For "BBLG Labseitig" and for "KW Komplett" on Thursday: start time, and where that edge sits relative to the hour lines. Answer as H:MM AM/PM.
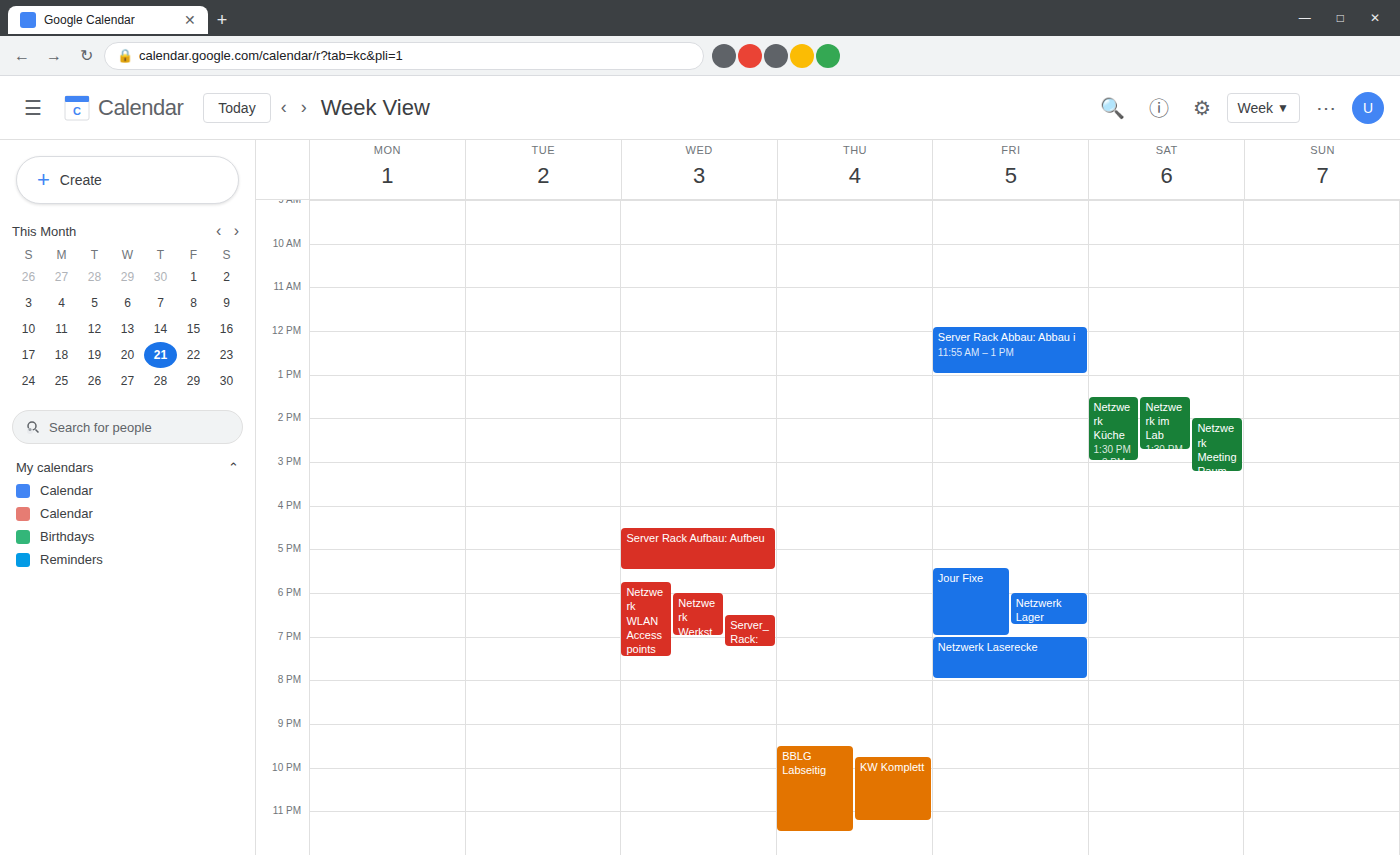
"BBLG Labseitig": 9:30 PM, halfway between the 9 PM and 10 PM lines. "KW Komplett": 9:45 PM, neither: three quarters of the way from the 9 PM line to the 10 PM line.